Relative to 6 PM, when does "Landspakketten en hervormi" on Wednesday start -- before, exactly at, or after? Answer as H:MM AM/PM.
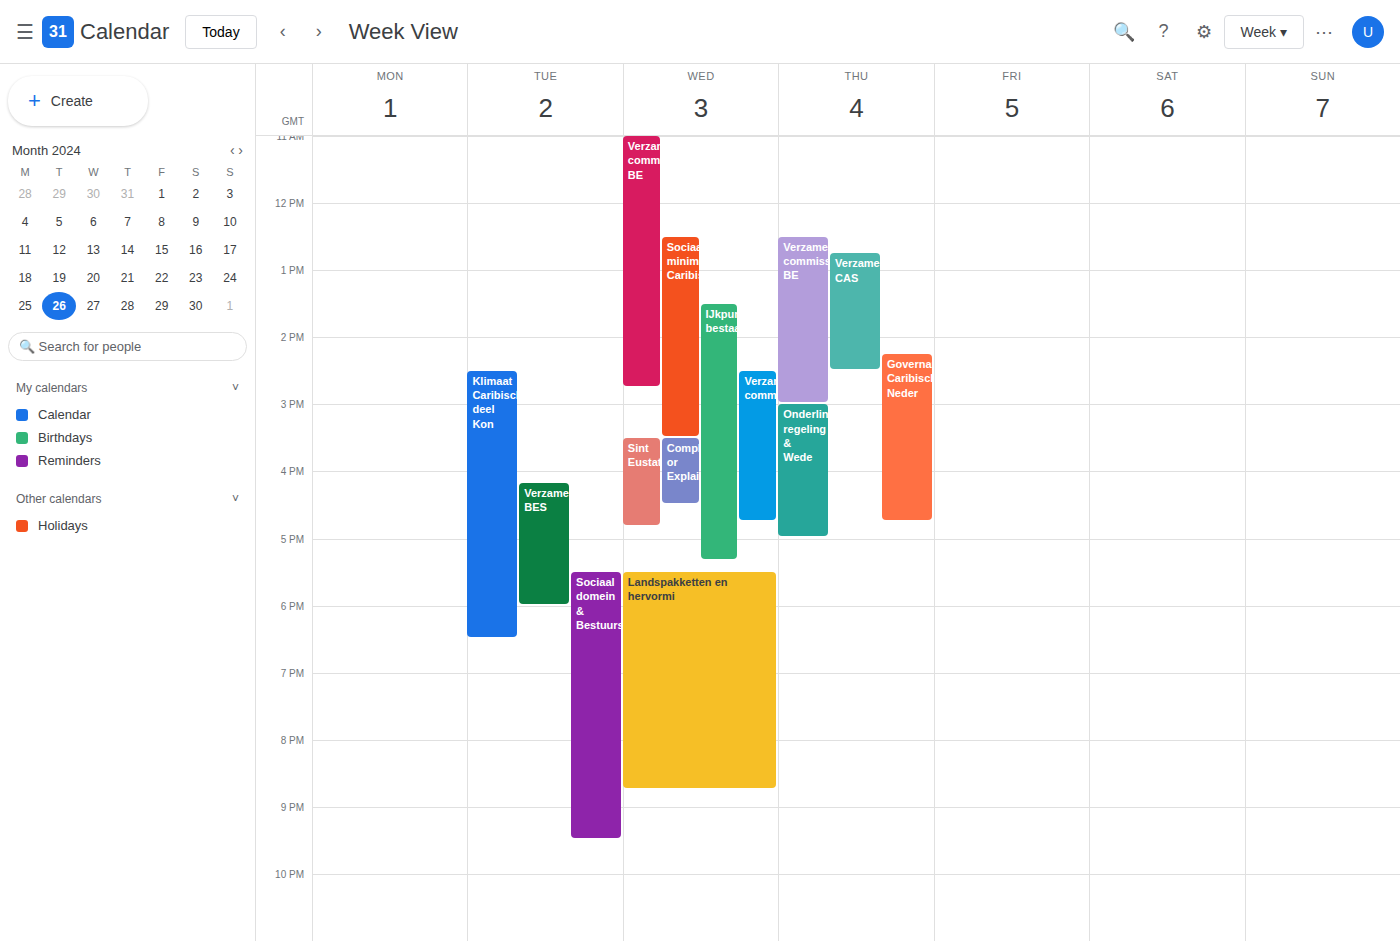
5:30 PM -- before 6 PM, 30 minutes above the 6 PM line.